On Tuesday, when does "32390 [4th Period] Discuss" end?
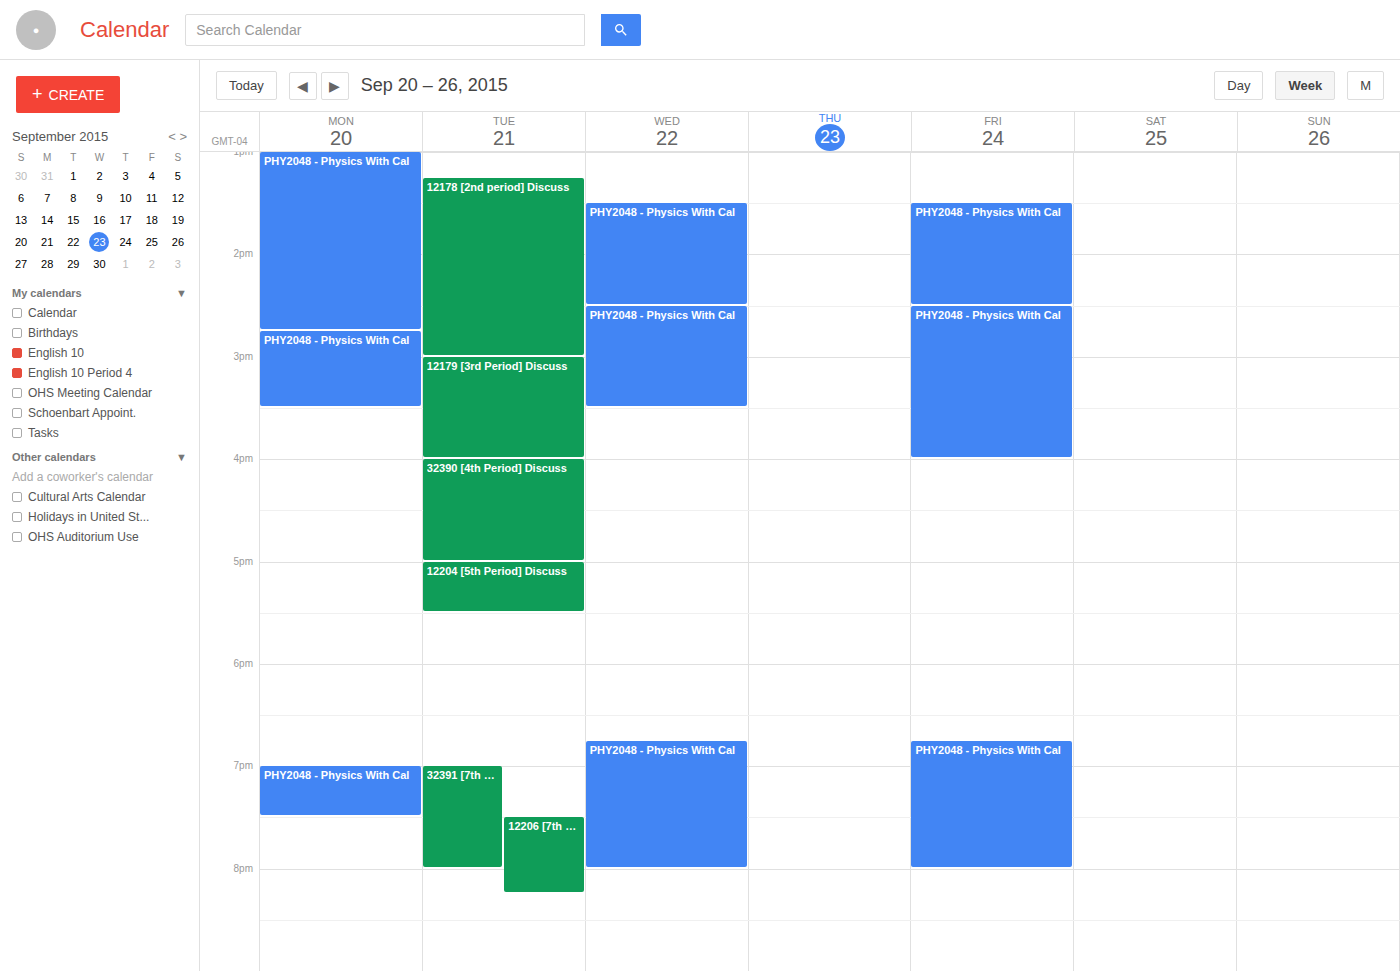
5:00 PM